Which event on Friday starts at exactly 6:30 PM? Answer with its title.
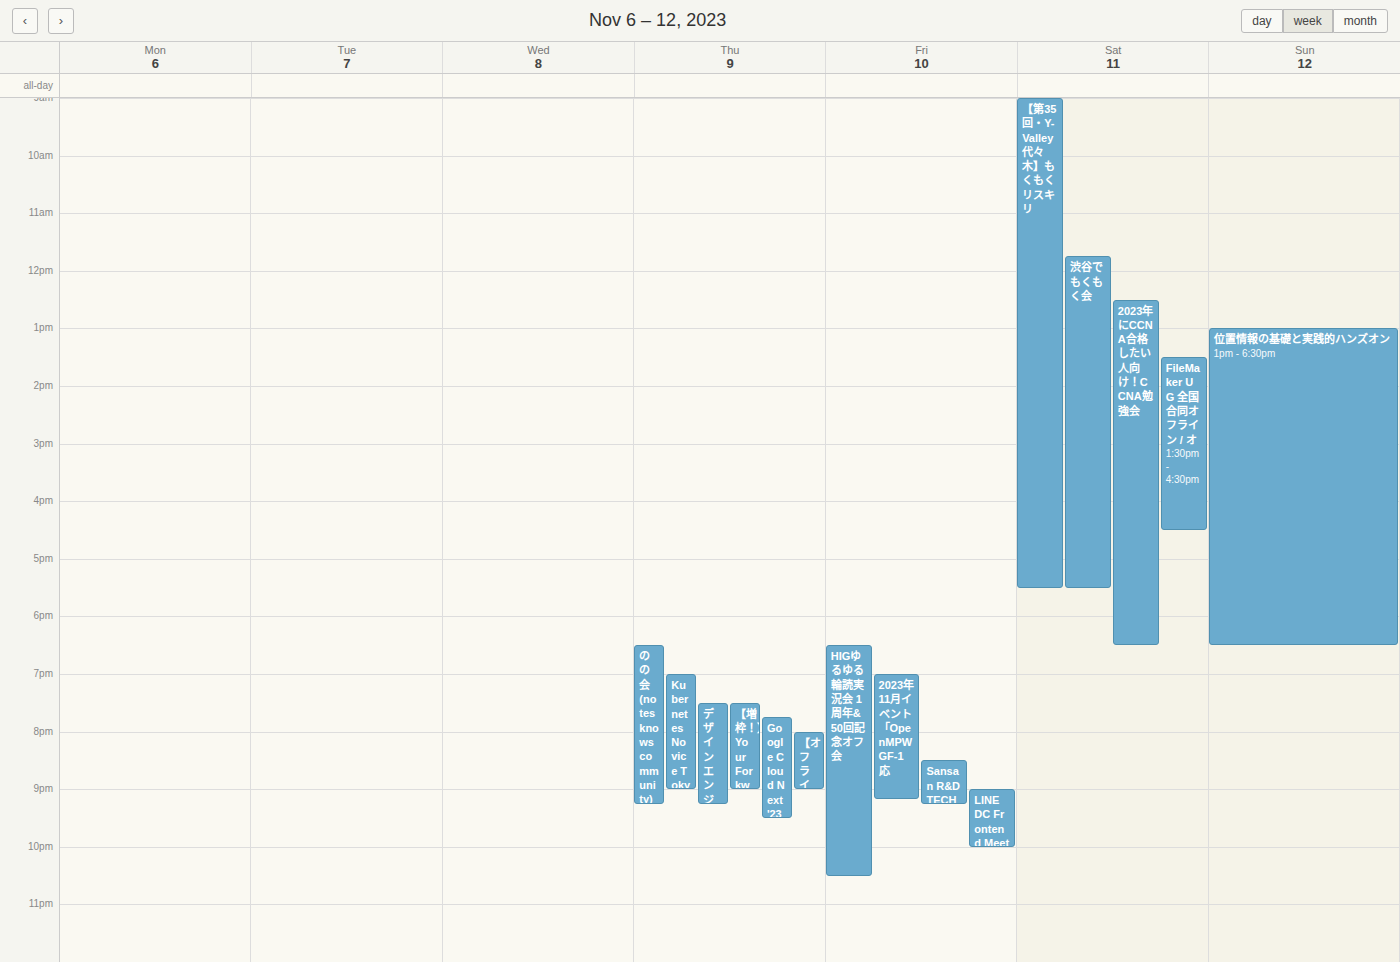
"HIGゆるゆる輪読実況会 1周年&50回記念オフ会"